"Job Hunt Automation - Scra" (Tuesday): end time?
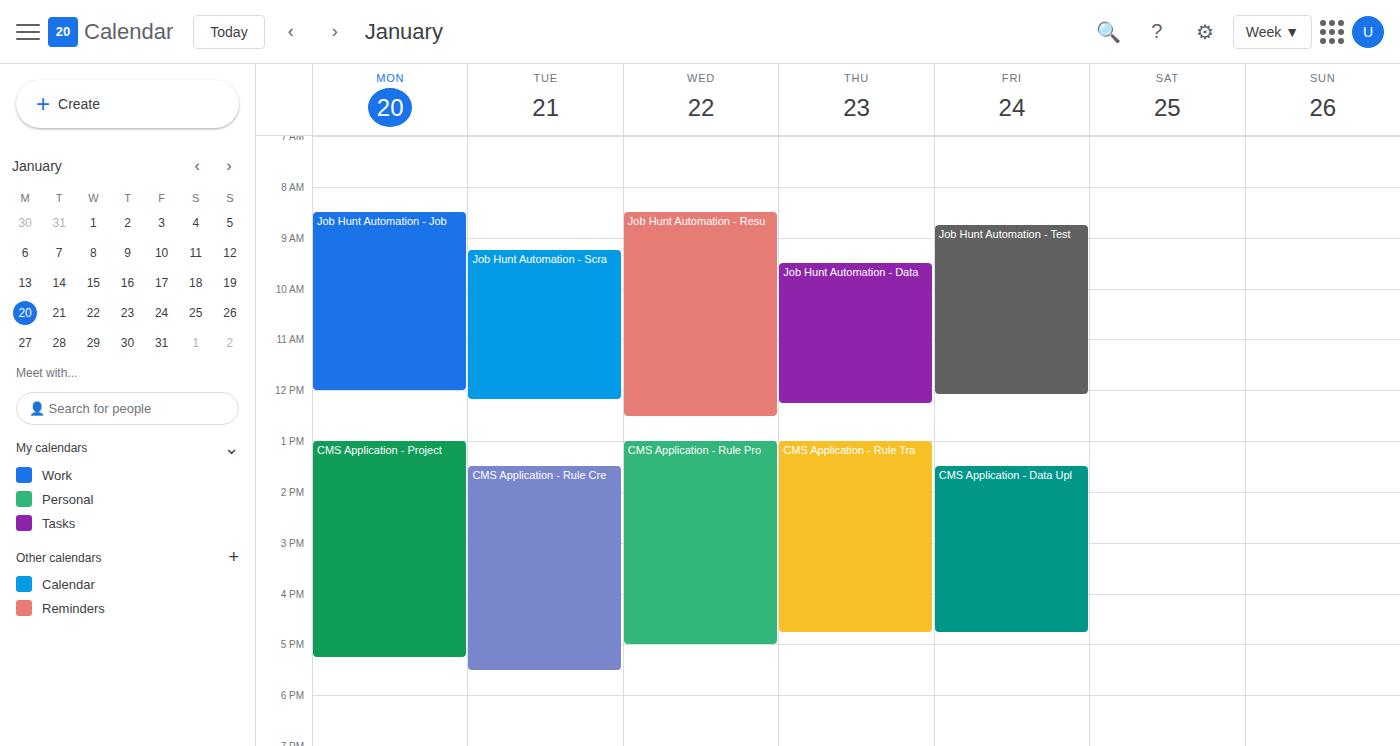
12:10 PM